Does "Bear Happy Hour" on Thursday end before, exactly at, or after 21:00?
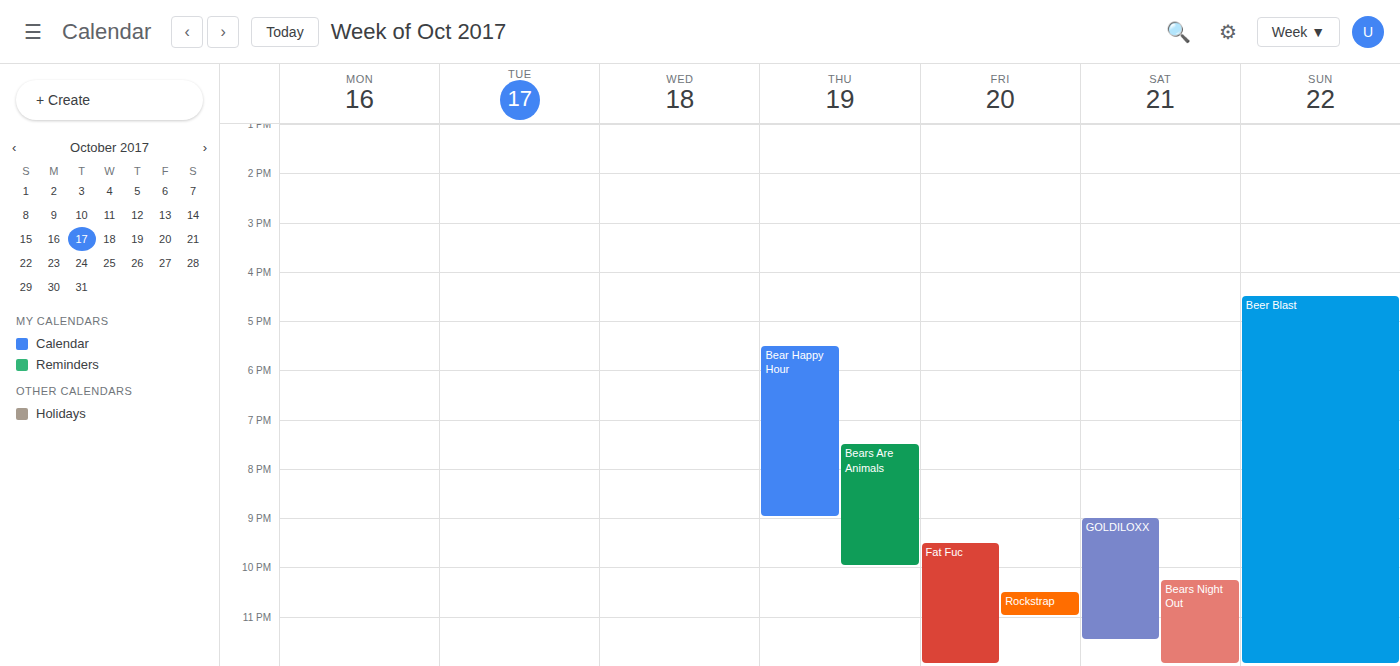
21:00 -- exactly at 21:00, on the 21:00 line.